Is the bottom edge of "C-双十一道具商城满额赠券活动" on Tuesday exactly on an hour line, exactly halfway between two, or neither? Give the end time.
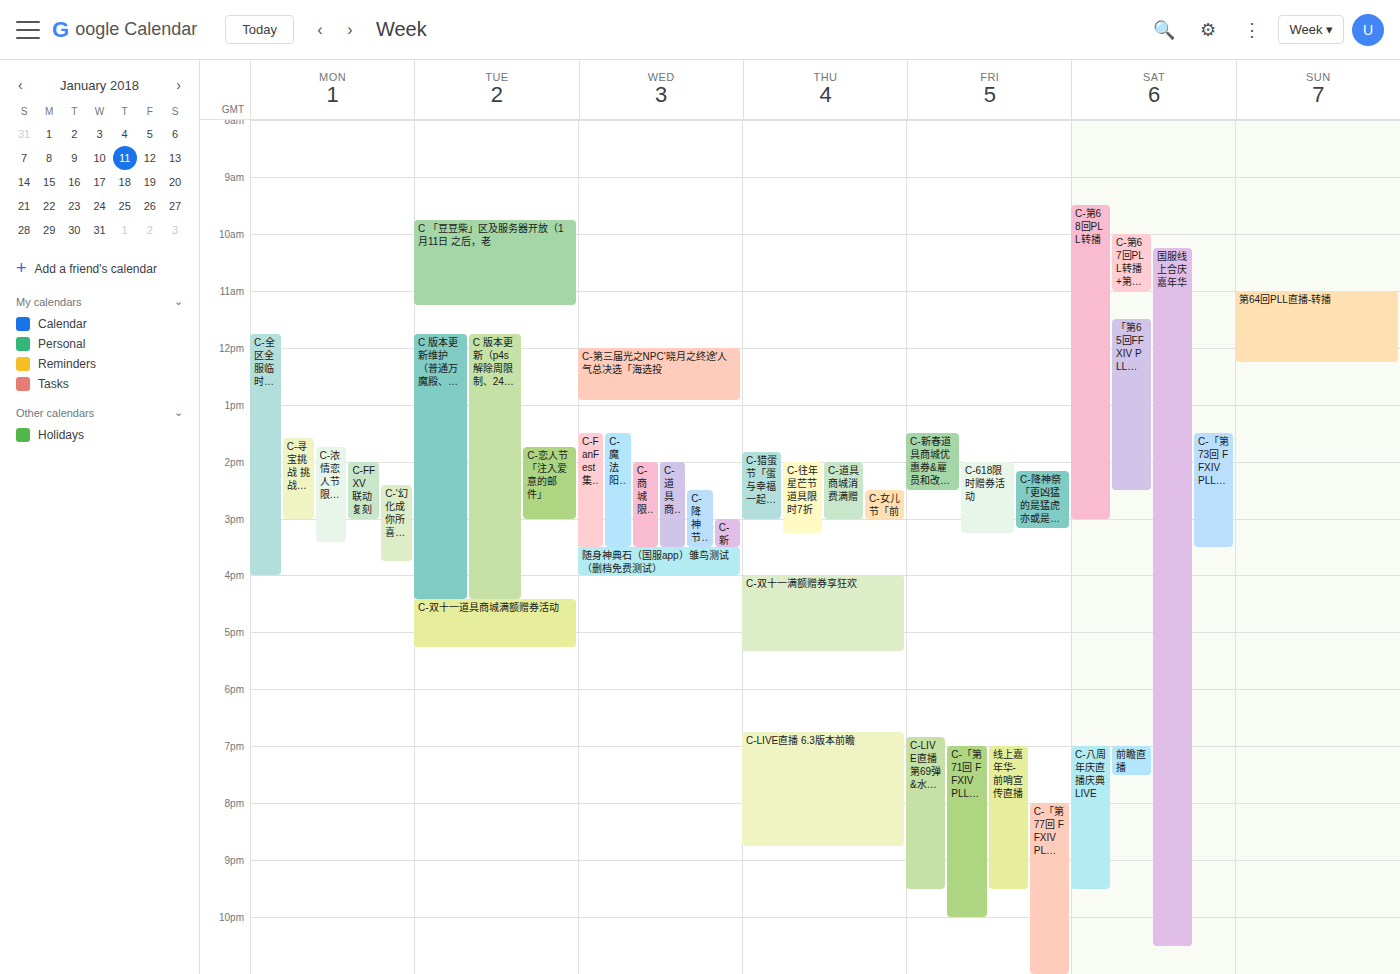
17:15 -- neither: a quarter of the way from the 17:00 line to the 18:00 line.